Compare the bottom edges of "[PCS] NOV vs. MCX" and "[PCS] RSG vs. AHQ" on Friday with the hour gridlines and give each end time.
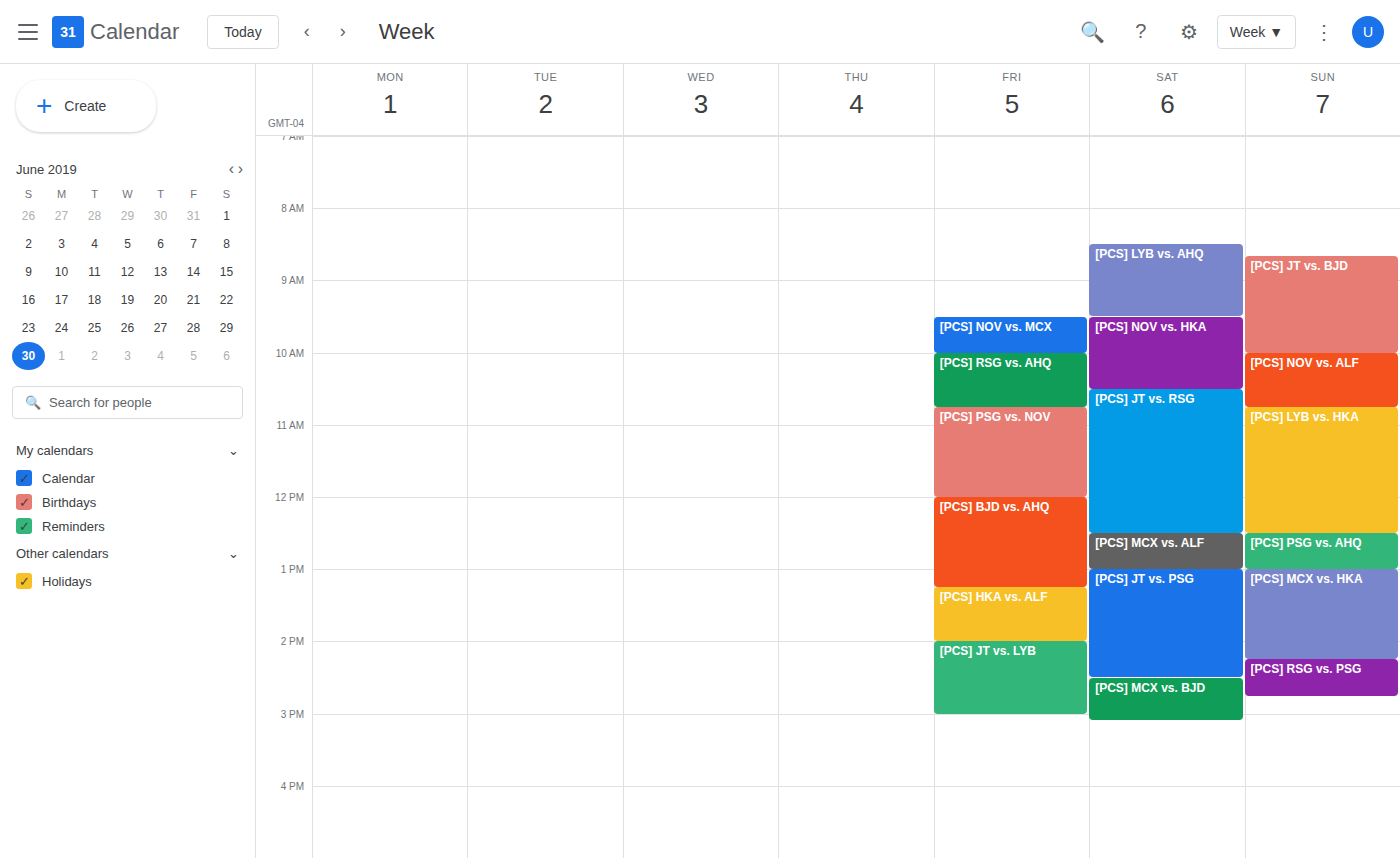
"[PCS] NOV vs. MCX": 10:00 AM, exactly on the 10 AM line. "[PCS] RSG vs. AHQ": 10:45 AM, neither: three quarters of the way from the 10 AM line to the 11 AM line.